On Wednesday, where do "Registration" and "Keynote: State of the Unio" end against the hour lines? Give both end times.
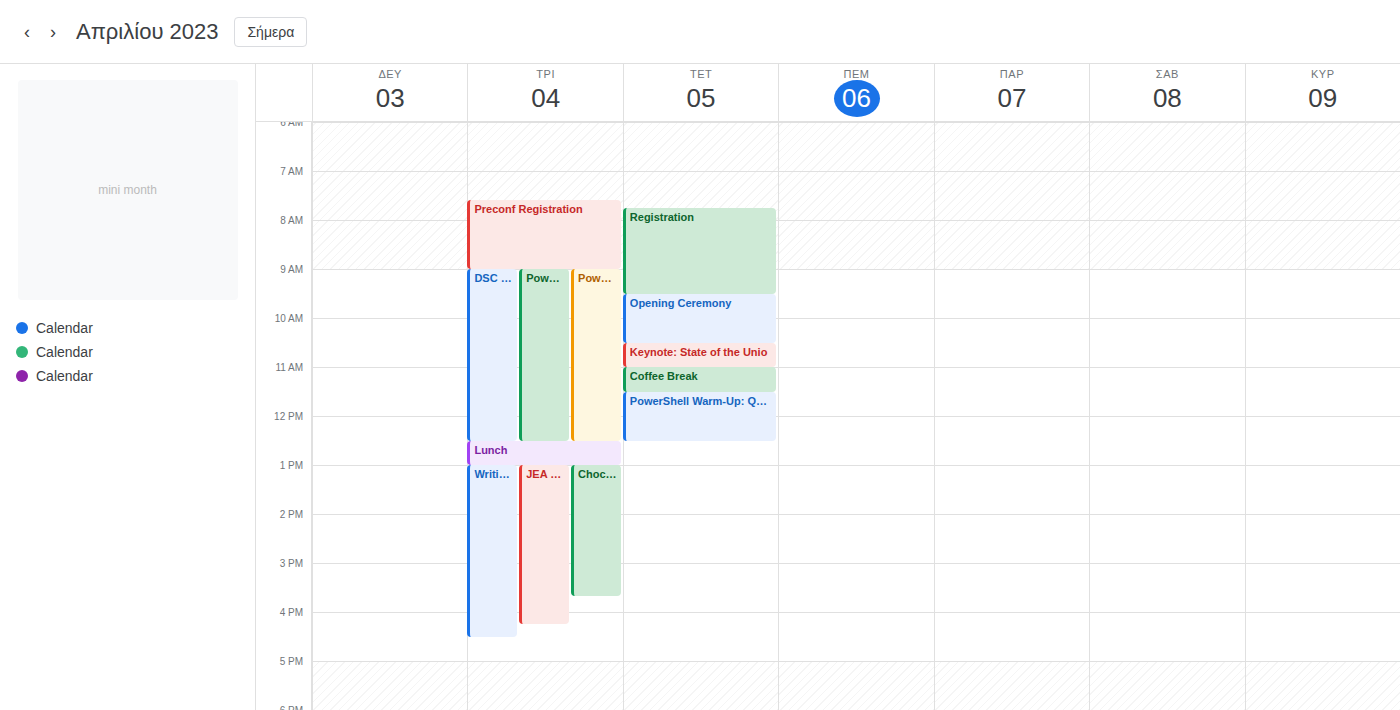
"Registration": 9:30 AM, halfway between the 9 AM and 10 AM lines. "Keynote: State of the Unio": 11:00 AM, exactly on the 11 AM line.